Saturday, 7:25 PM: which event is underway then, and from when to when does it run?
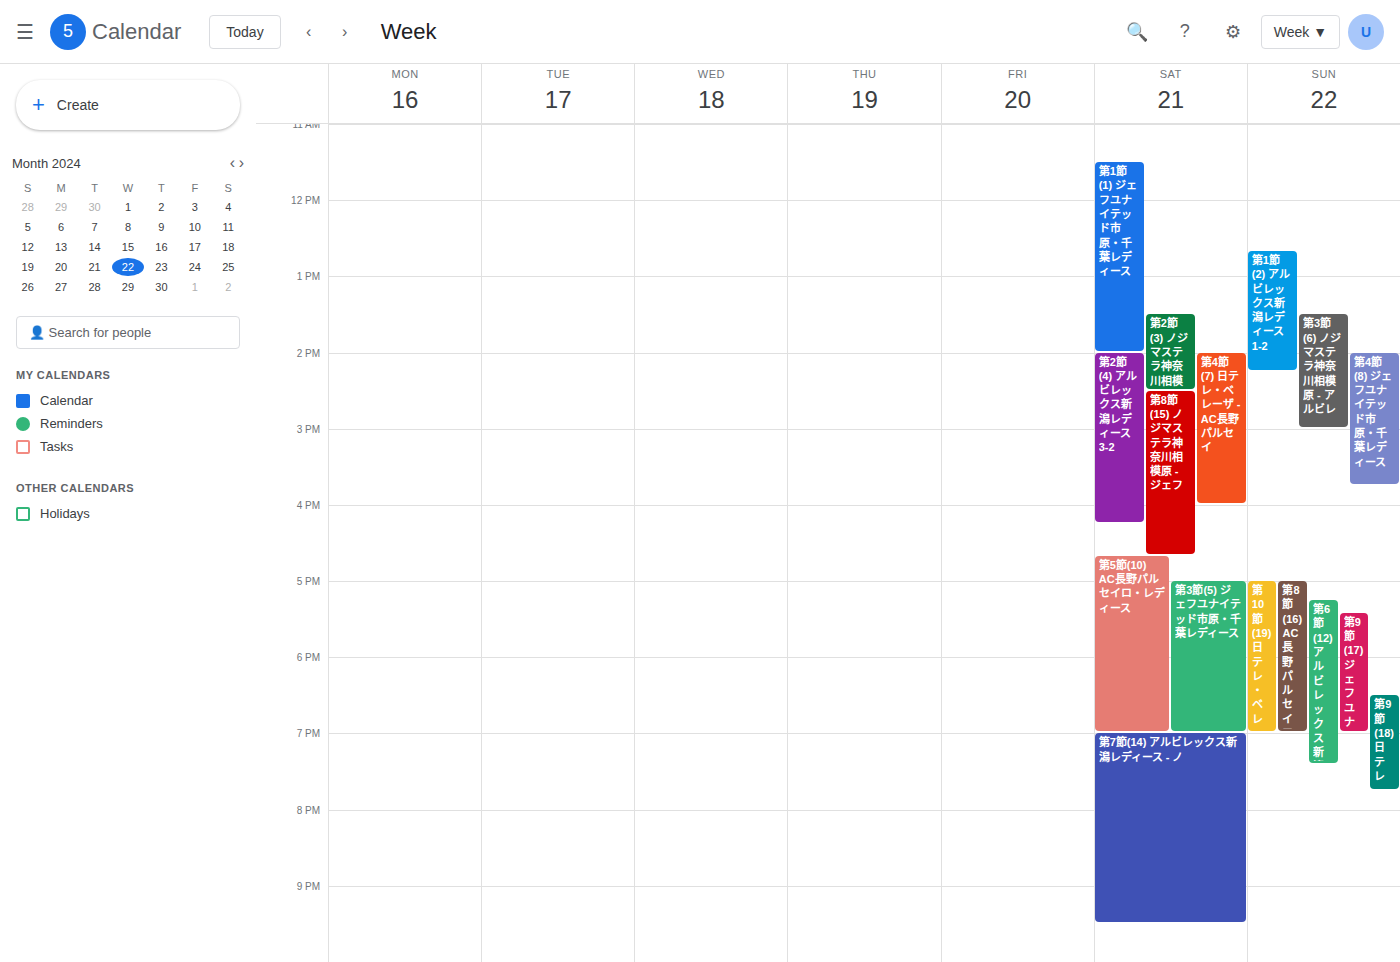
"第7節(14) アルビレックス新潟レディース - ノ", 7:00 PM to 9:30 PM